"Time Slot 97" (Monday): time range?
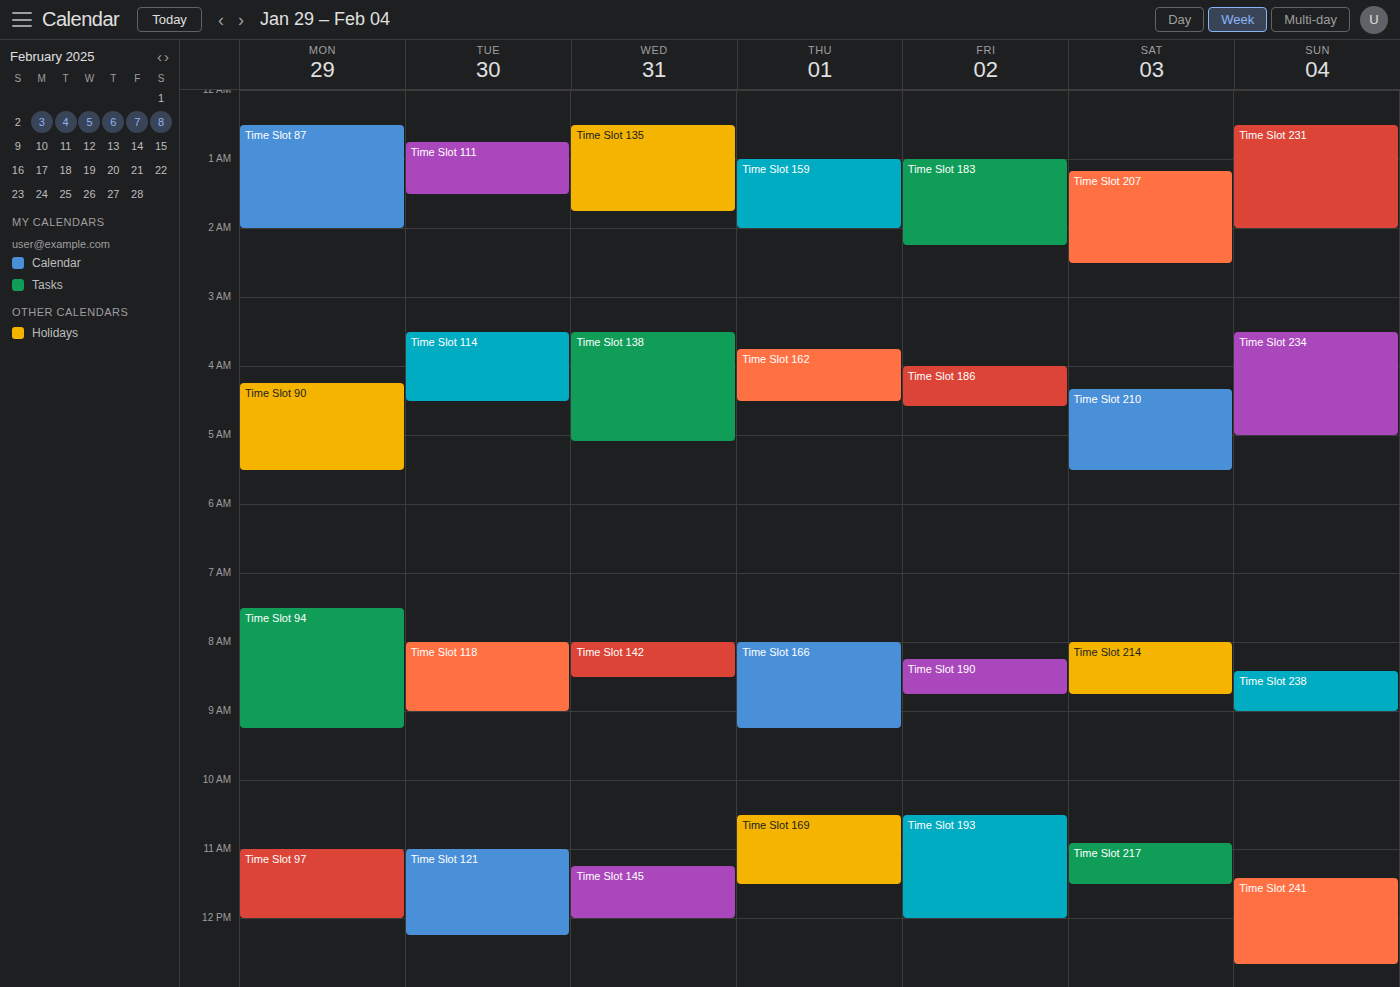
11:00 AM to 12:00 PM